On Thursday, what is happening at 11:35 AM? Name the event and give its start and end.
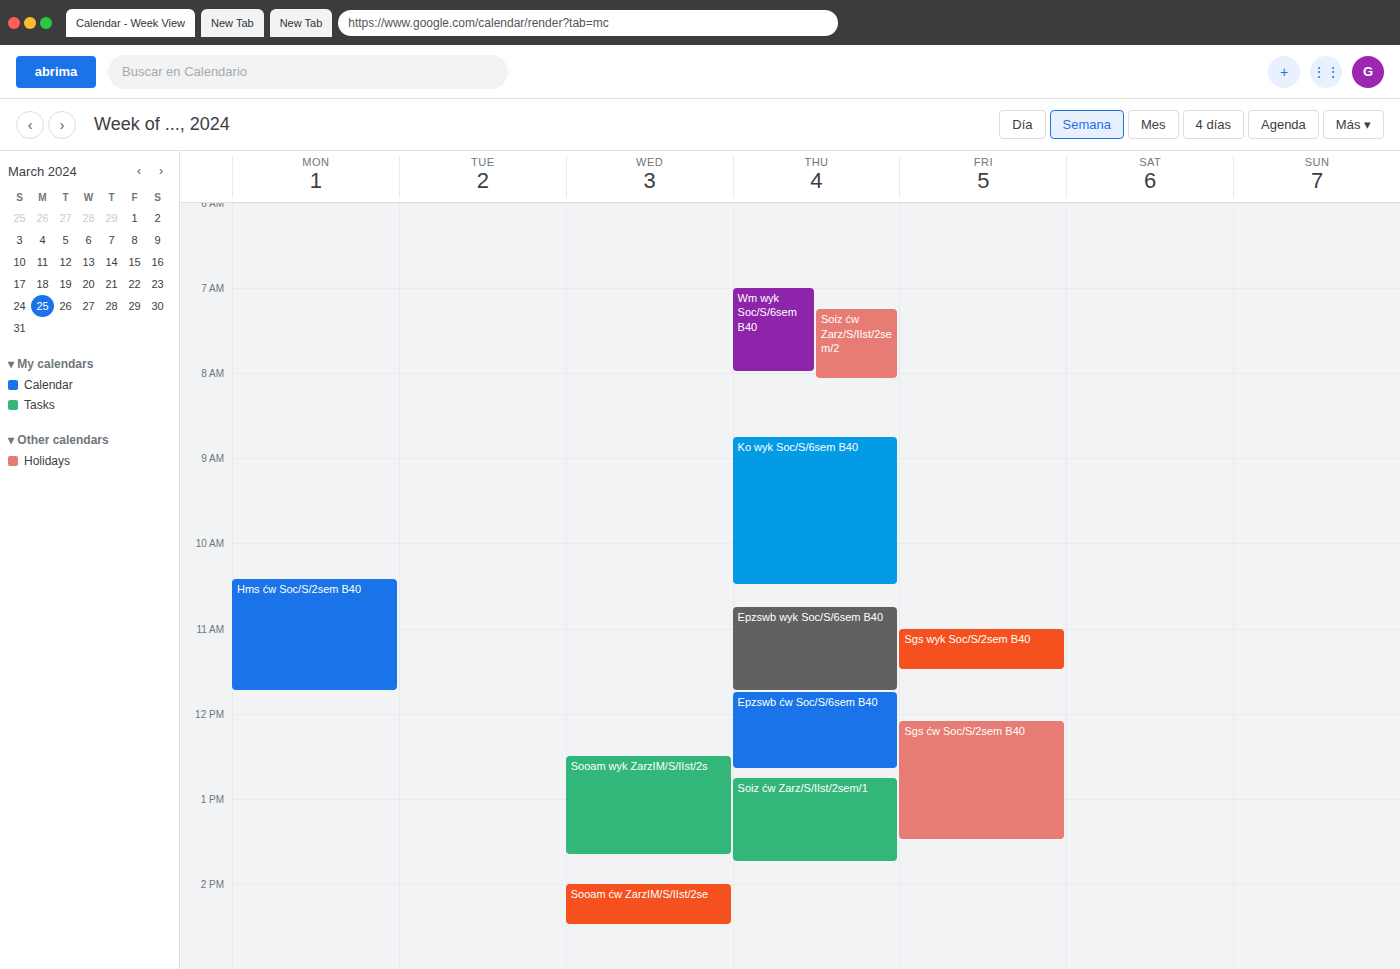
"Epzswb wyk Soc/S/6sem B40", 10:45 AM to 11:45 AM